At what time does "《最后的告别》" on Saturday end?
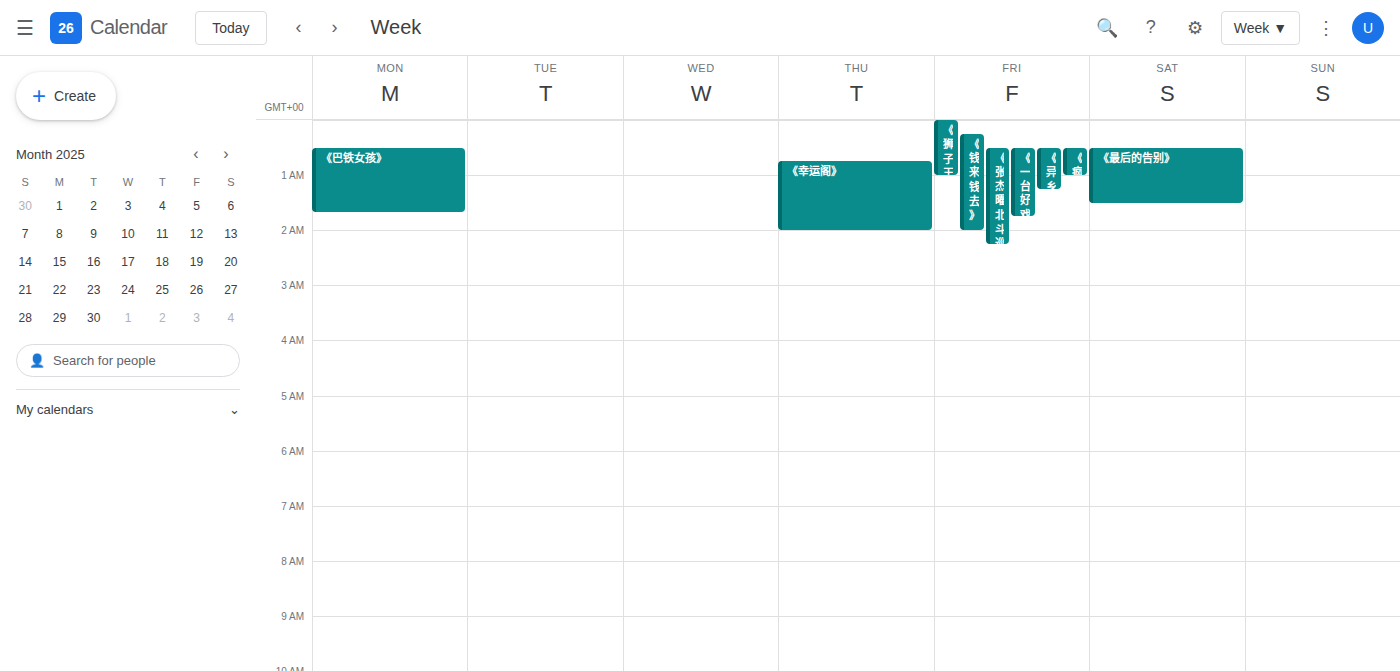
1:30 AM